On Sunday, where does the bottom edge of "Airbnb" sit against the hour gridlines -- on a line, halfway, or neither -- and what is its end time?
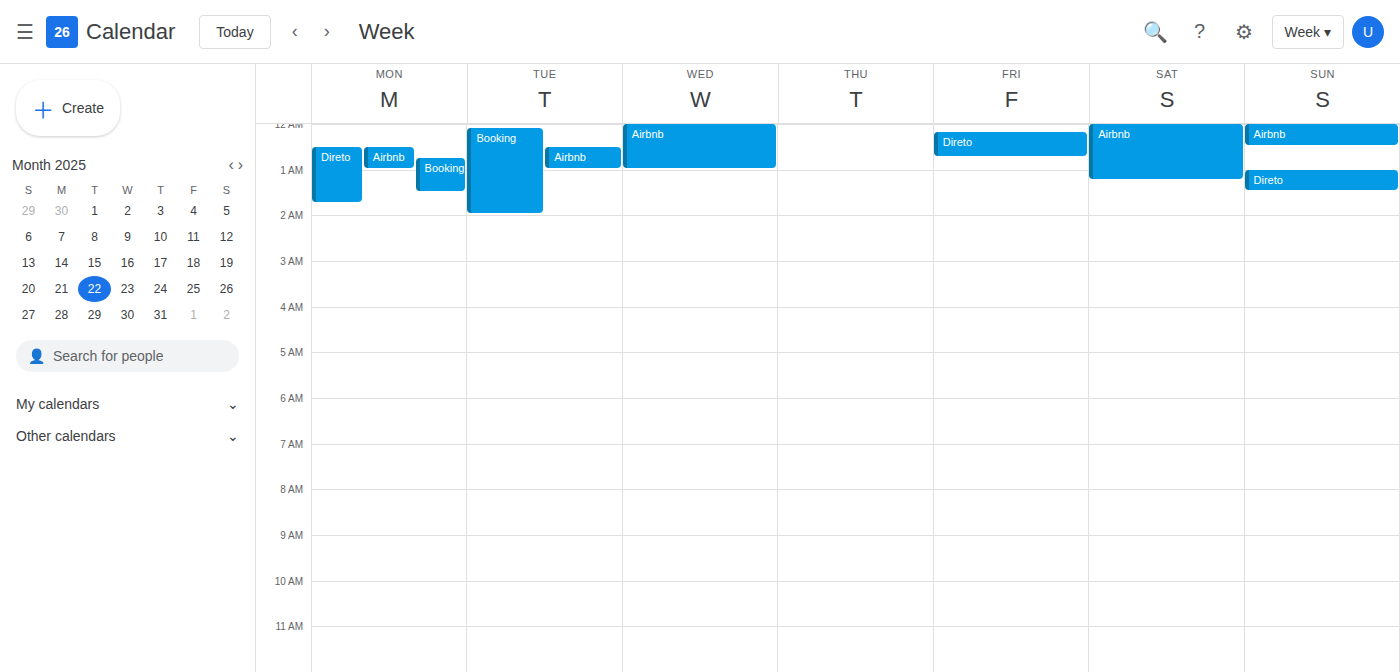
12:30 AM -- halfway between the 12 AM and 1 AM lines.